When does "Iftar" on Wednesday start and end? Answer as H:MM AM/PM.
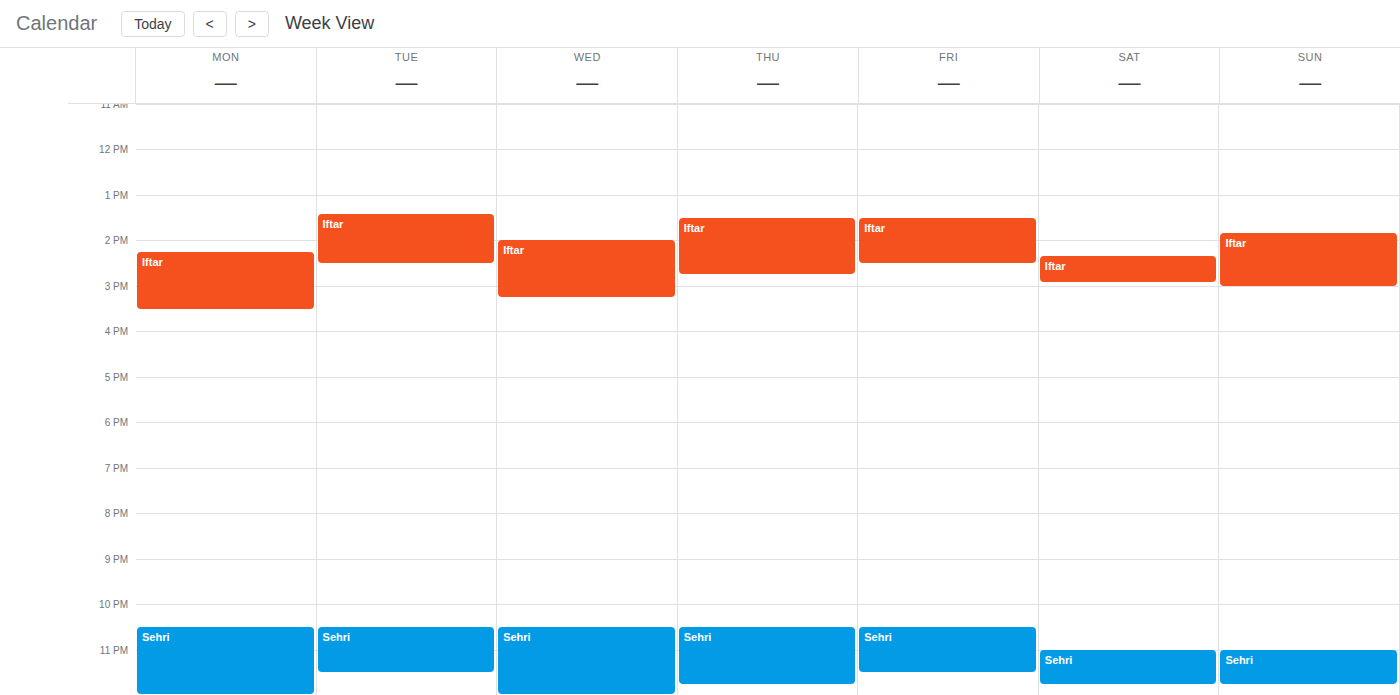
2:00 PM to 3:15 PM